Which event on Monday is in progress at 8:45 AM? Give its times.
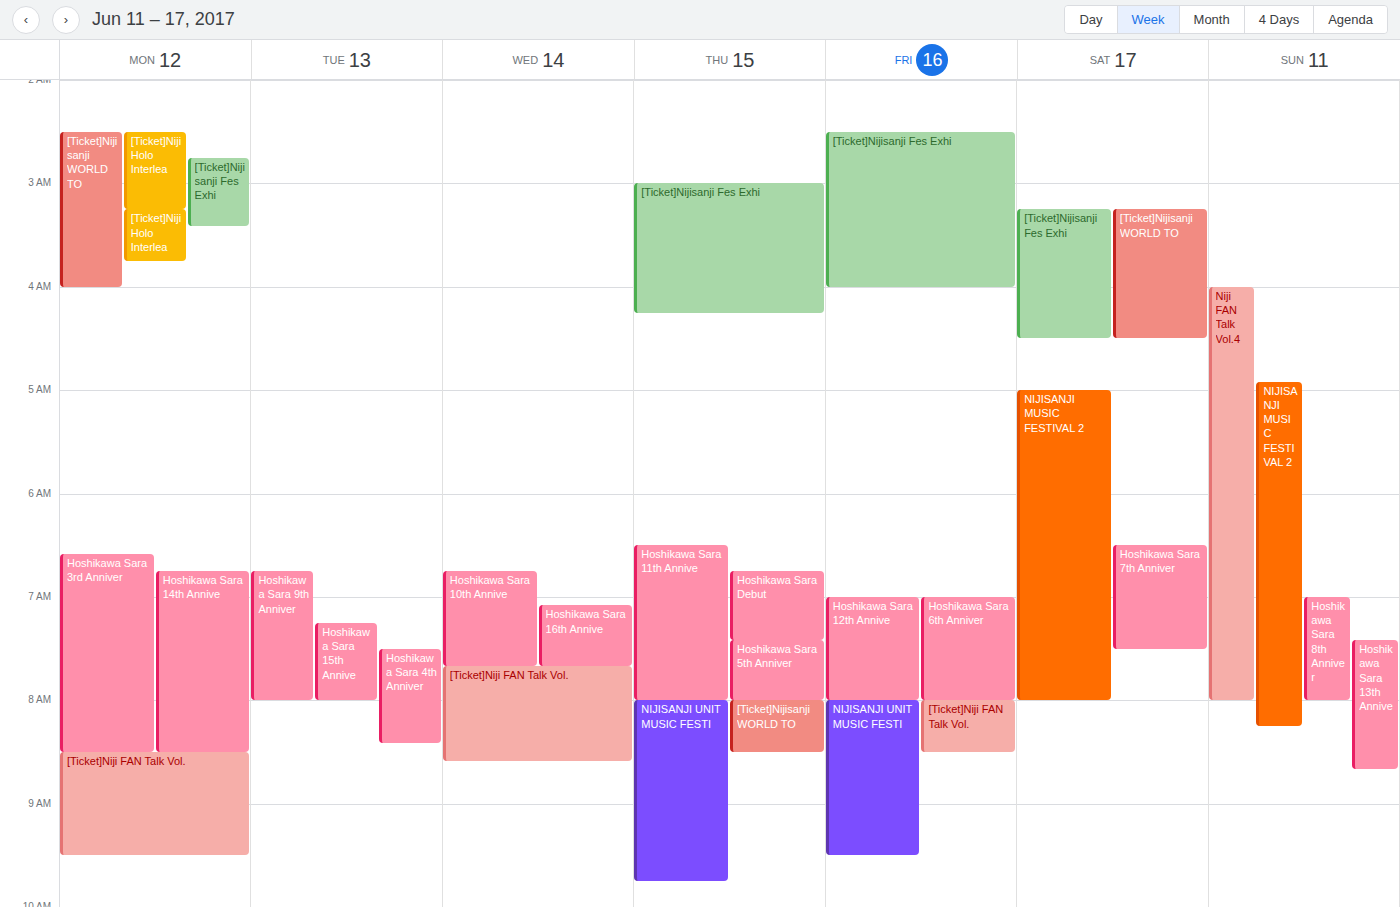
"[Ticket]Niji FAN Talk Vol.", 8:30 AM to 9:30 AM